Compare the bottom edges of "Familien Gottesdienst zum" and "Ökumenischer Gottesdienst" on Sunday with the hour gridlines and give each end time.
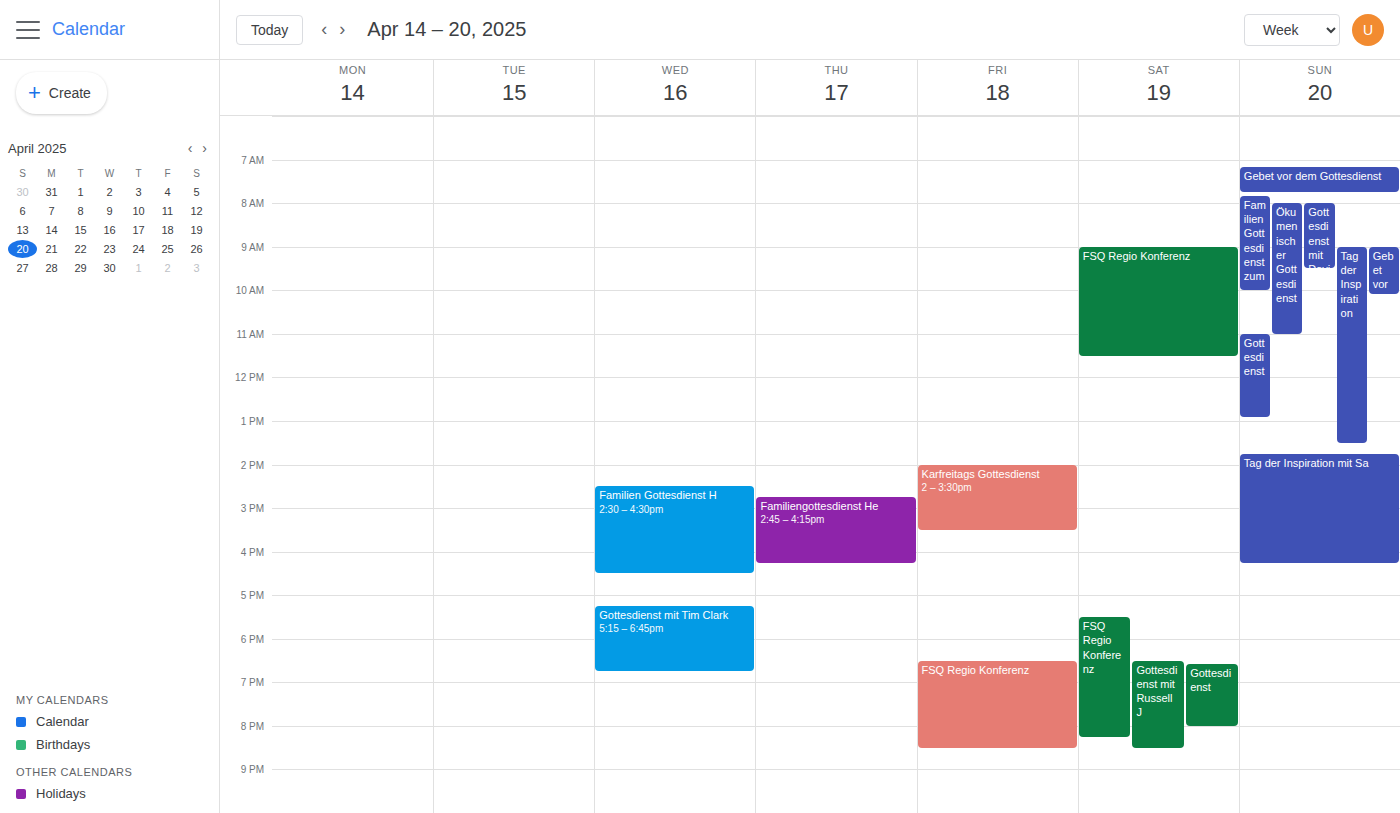
"Familien Gottesdienst zum": 10:00 AM, exactly on the 10 AM line. "Ökumenischer Gottesdienst": 11:00 AM, exactly on the 11 AM line.